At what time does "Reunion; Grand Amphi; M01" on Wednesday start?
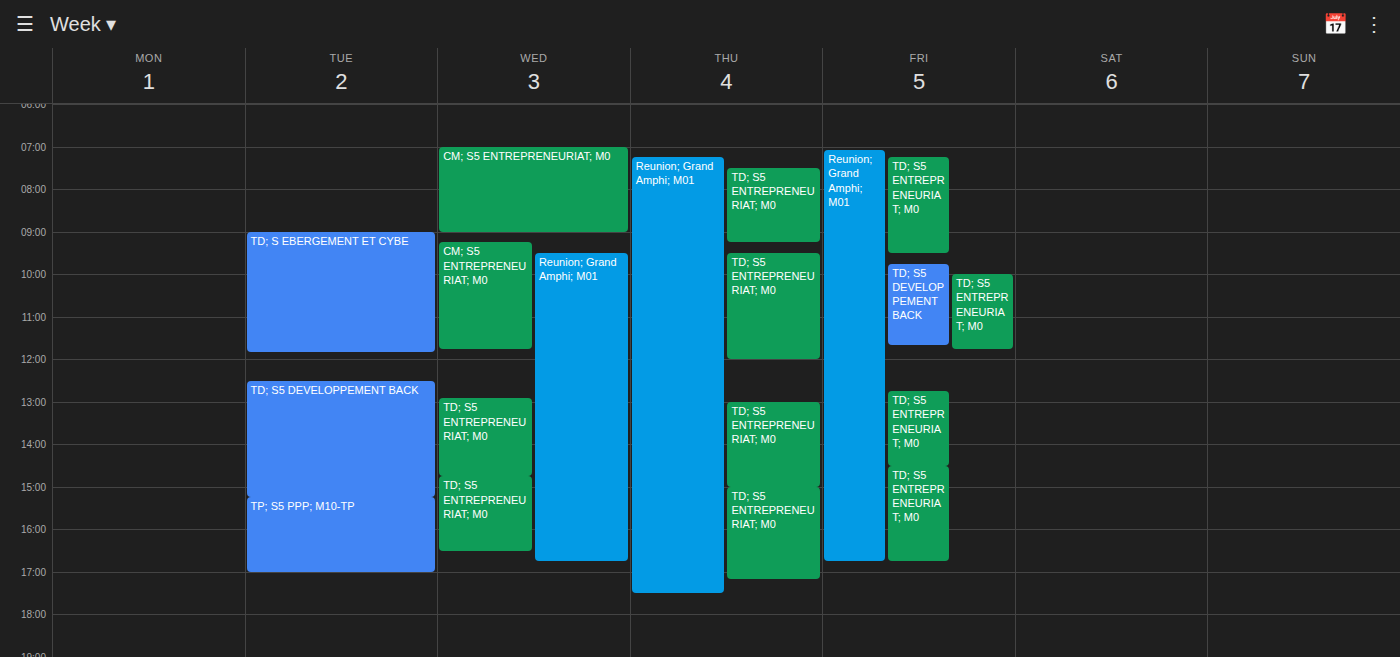
9:30 AM